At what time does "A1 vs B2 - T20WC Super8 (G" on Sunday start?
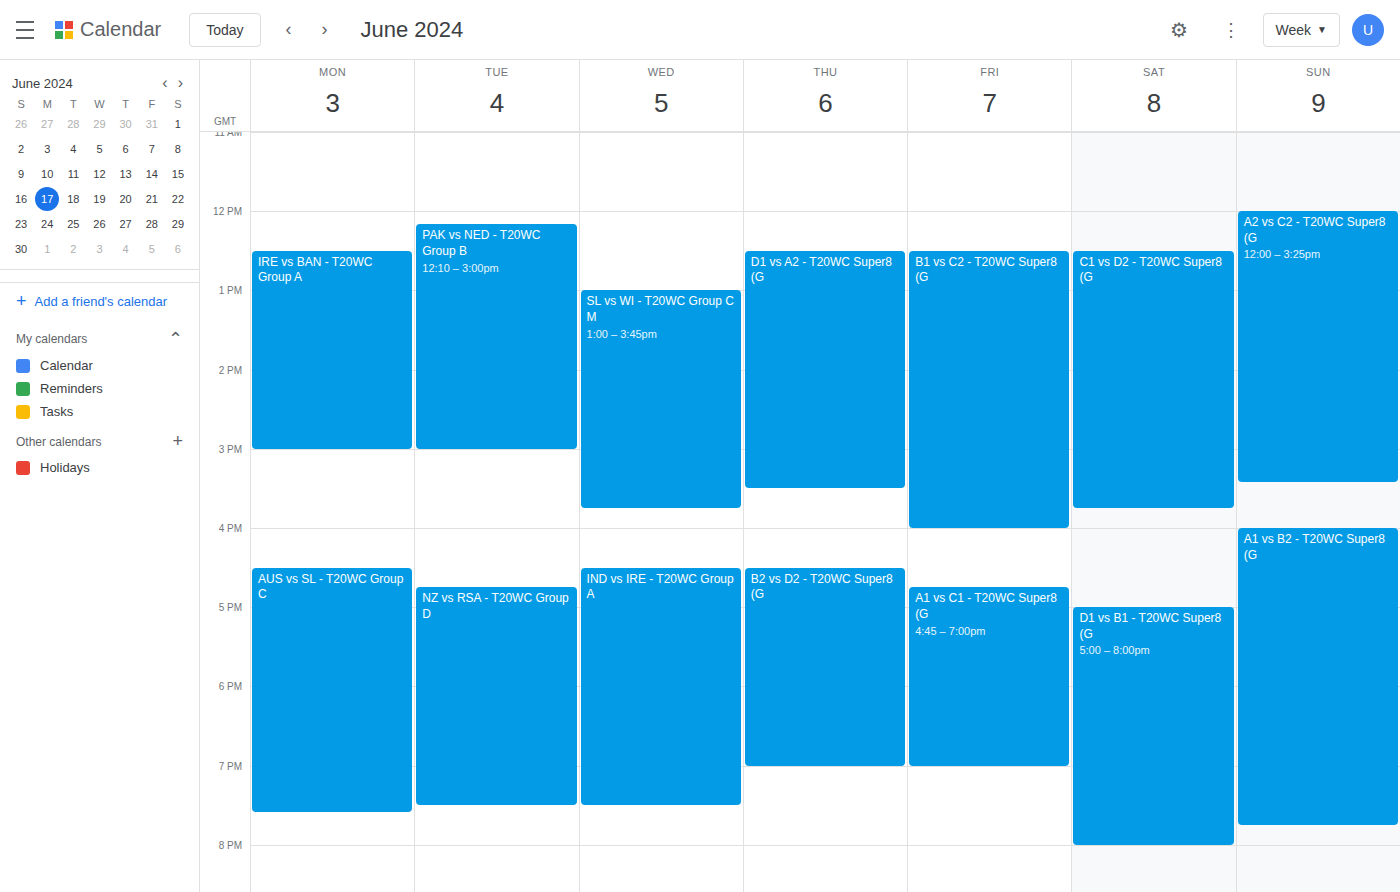
16:00